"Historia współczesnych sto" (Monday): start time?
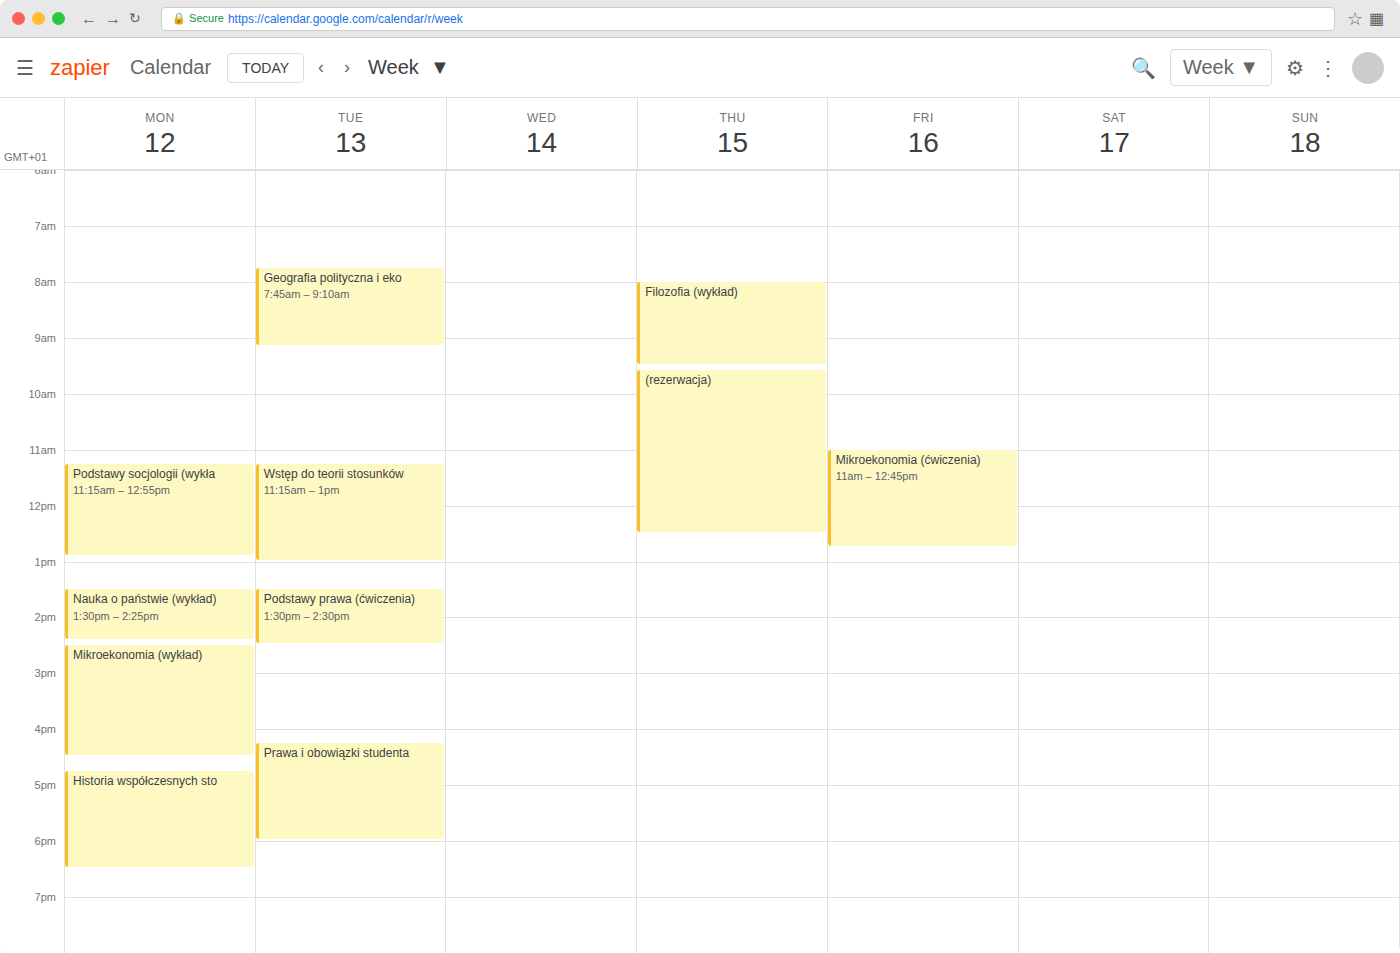
4:45 PM